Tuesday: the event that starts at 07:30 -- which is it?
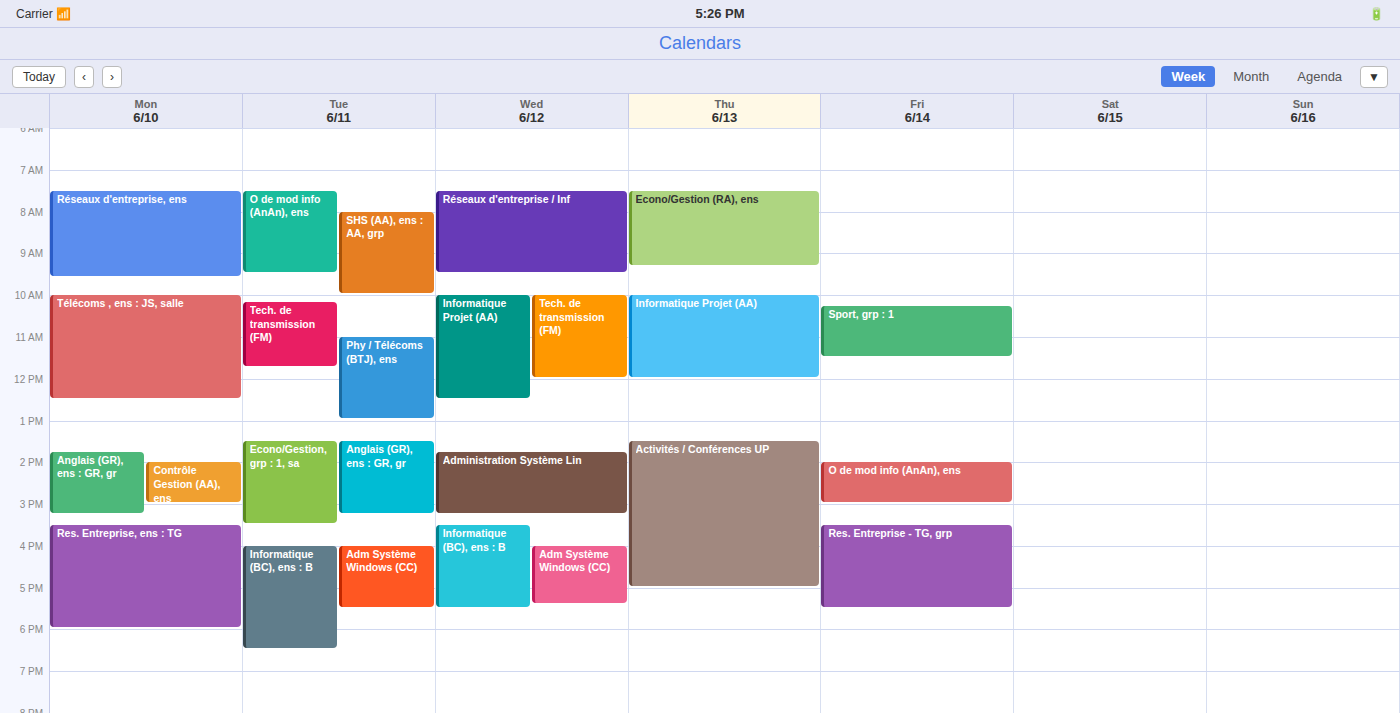
"O de mod info (AnAn), ens"